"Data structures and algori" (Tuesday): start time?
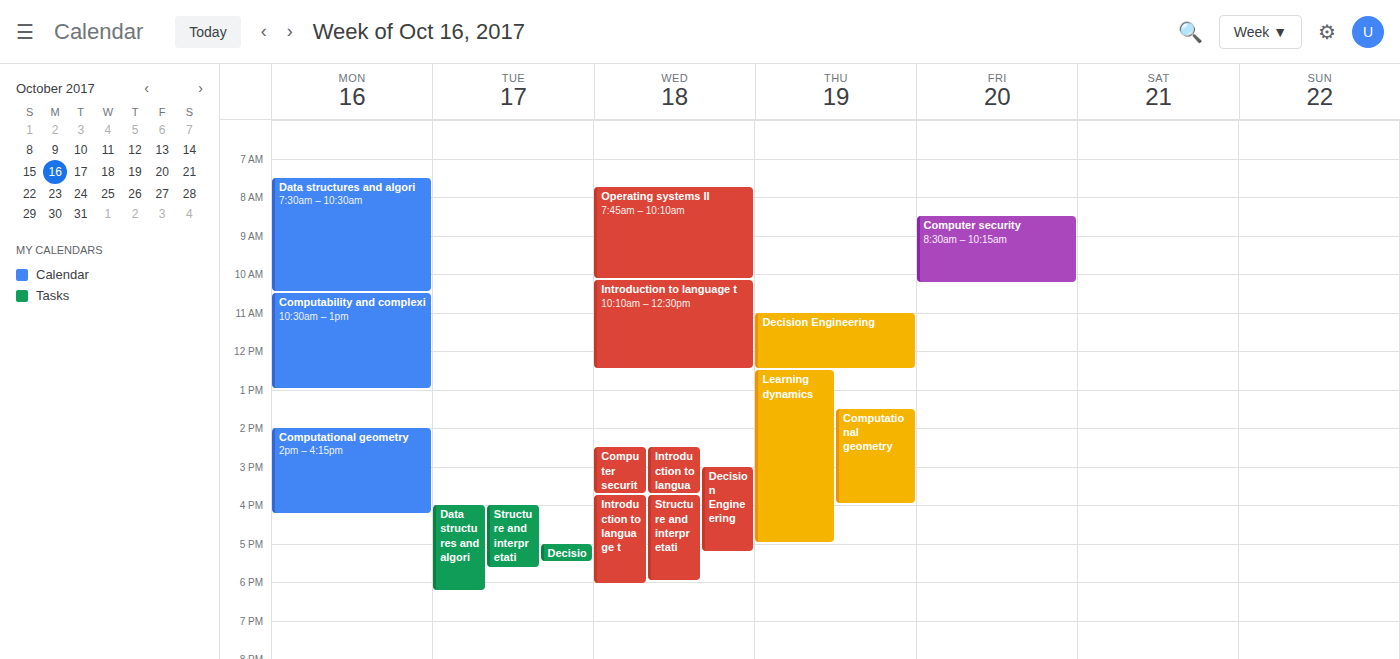
4:00 PM